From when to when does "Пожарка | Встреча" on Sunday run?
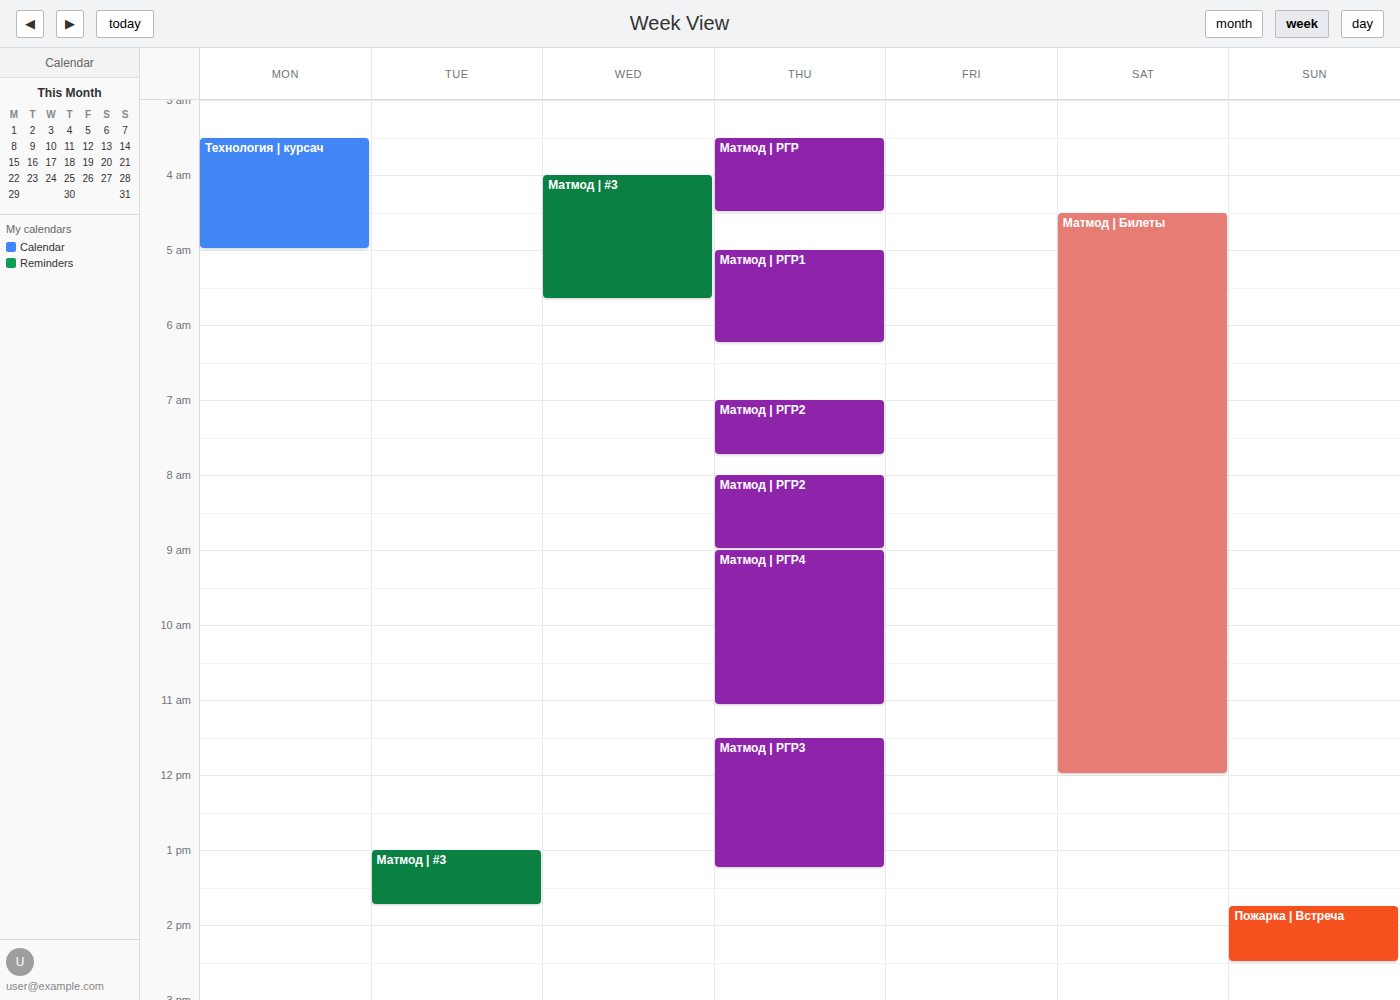
1:45 PM to 2:30 PM